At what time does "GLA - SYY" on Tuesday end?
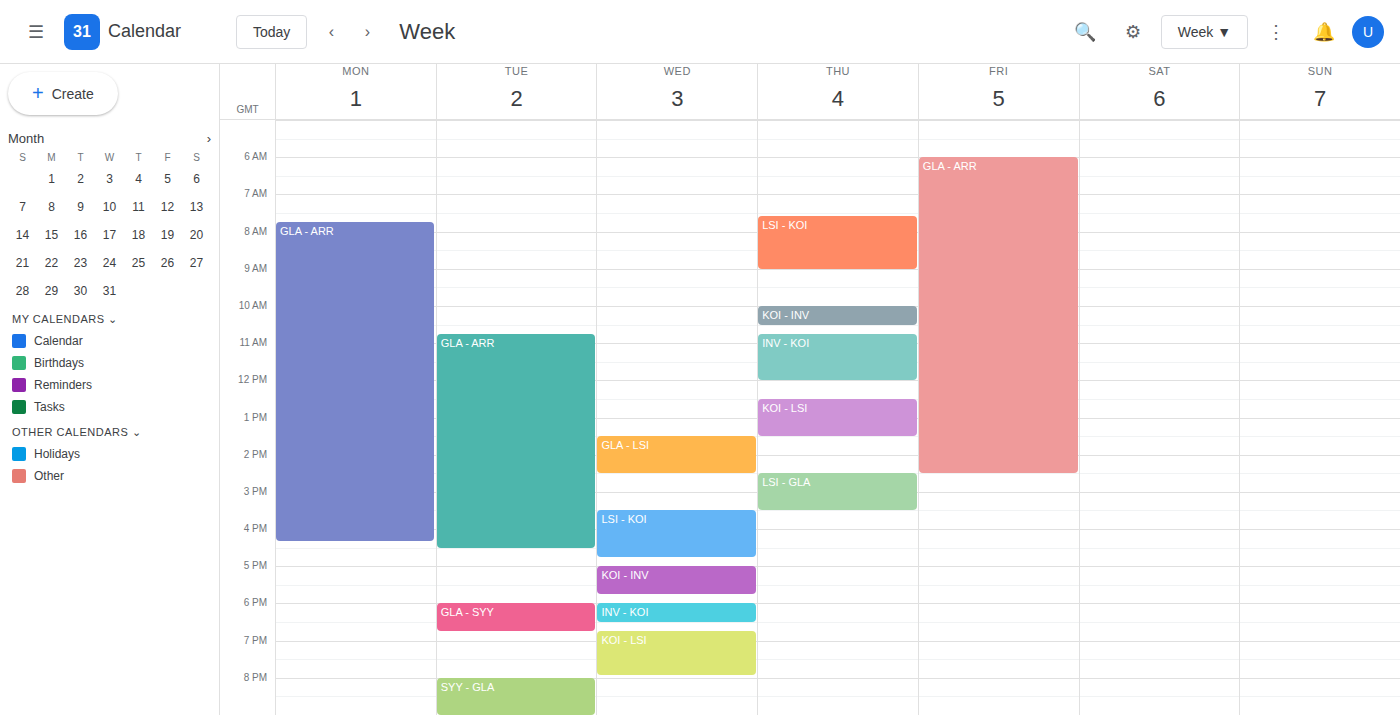
6:45 PM